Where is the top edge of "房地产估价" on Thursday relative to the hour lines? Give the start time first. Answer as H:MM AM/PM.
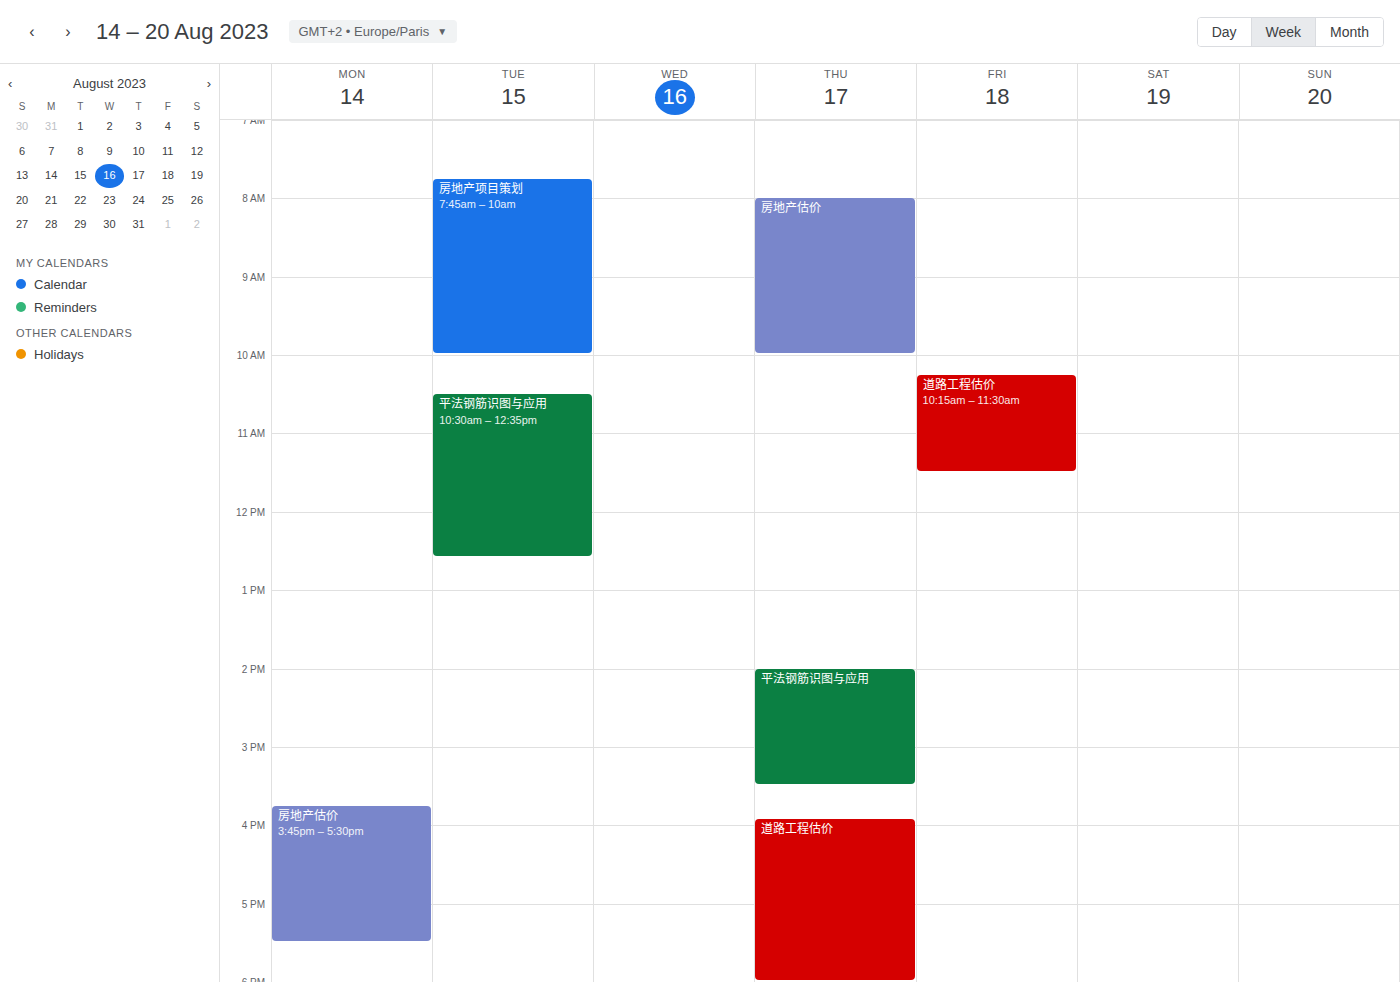
8:00 AM -- exactly on the 8 AM line.